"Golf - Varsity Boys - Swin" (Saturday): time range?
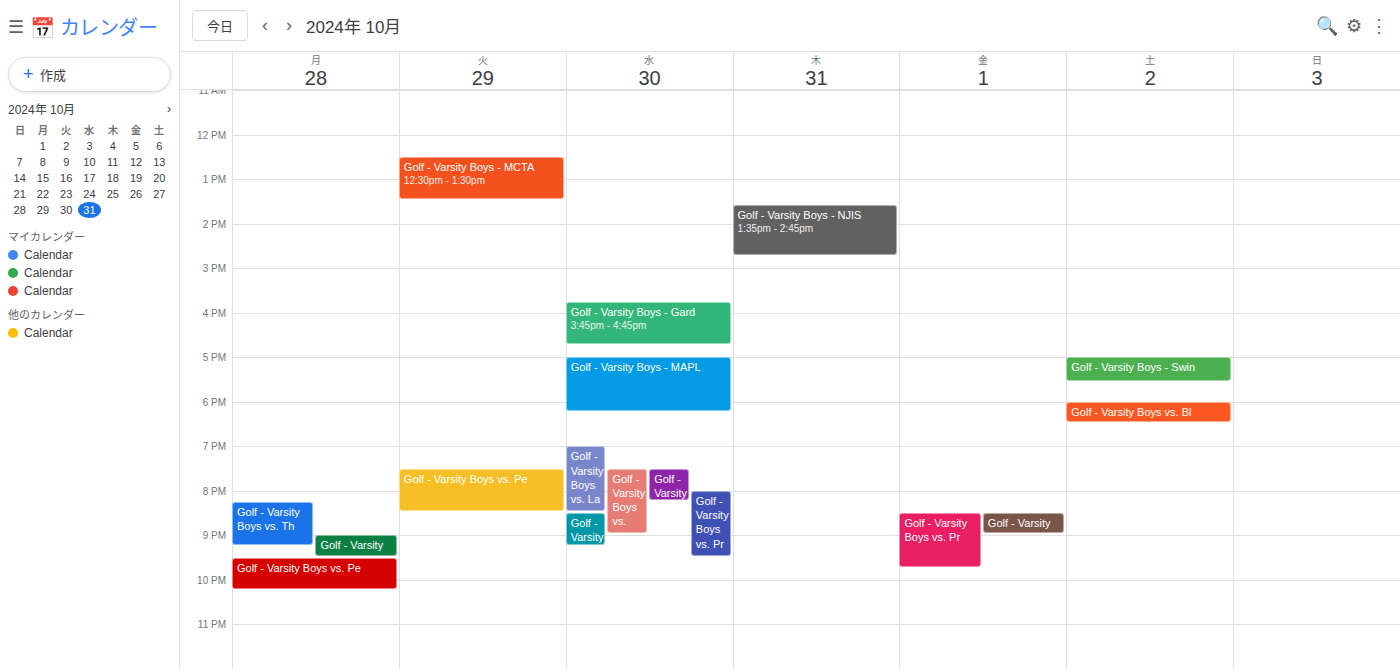
5:00 PM to 5:35 PM